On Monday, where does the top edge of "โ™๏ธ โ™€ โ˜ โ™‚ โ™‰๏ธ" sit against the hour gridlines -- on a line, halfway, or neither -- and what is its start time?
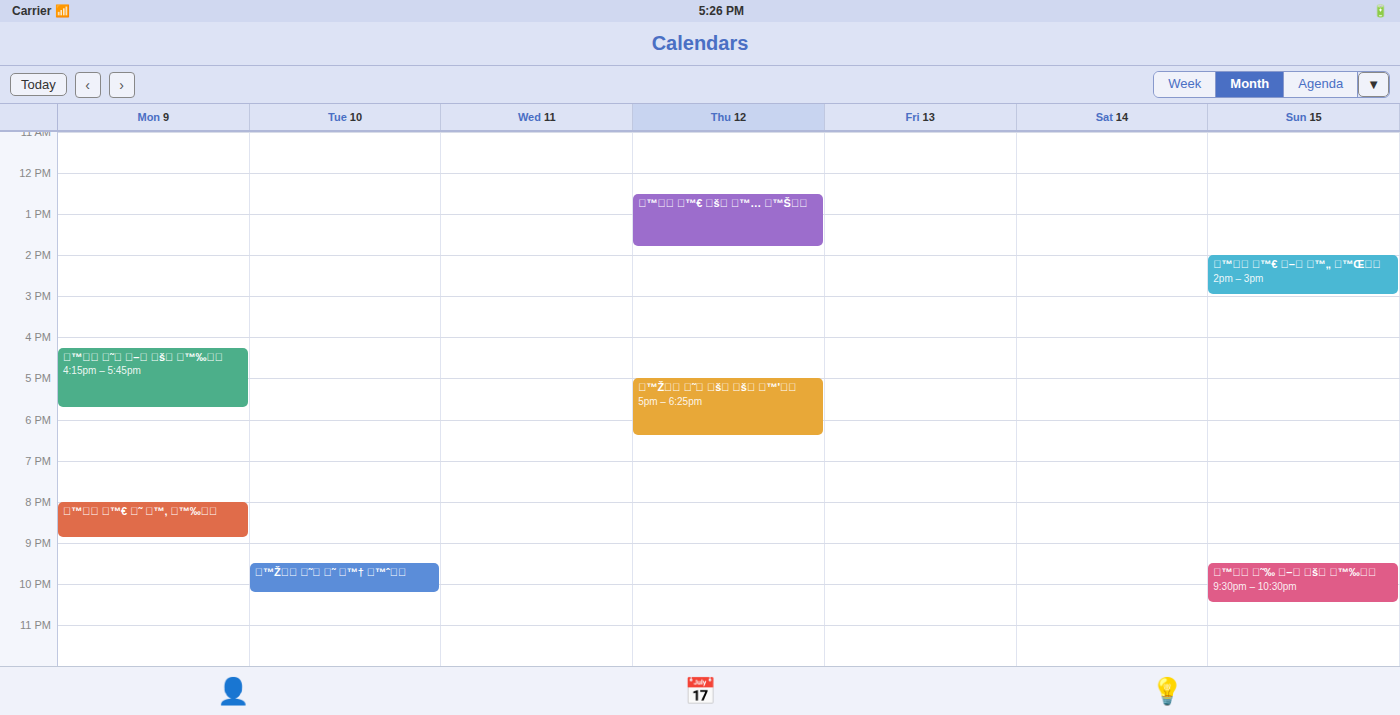
8:00 PM -- exactly on the 8 PM line.